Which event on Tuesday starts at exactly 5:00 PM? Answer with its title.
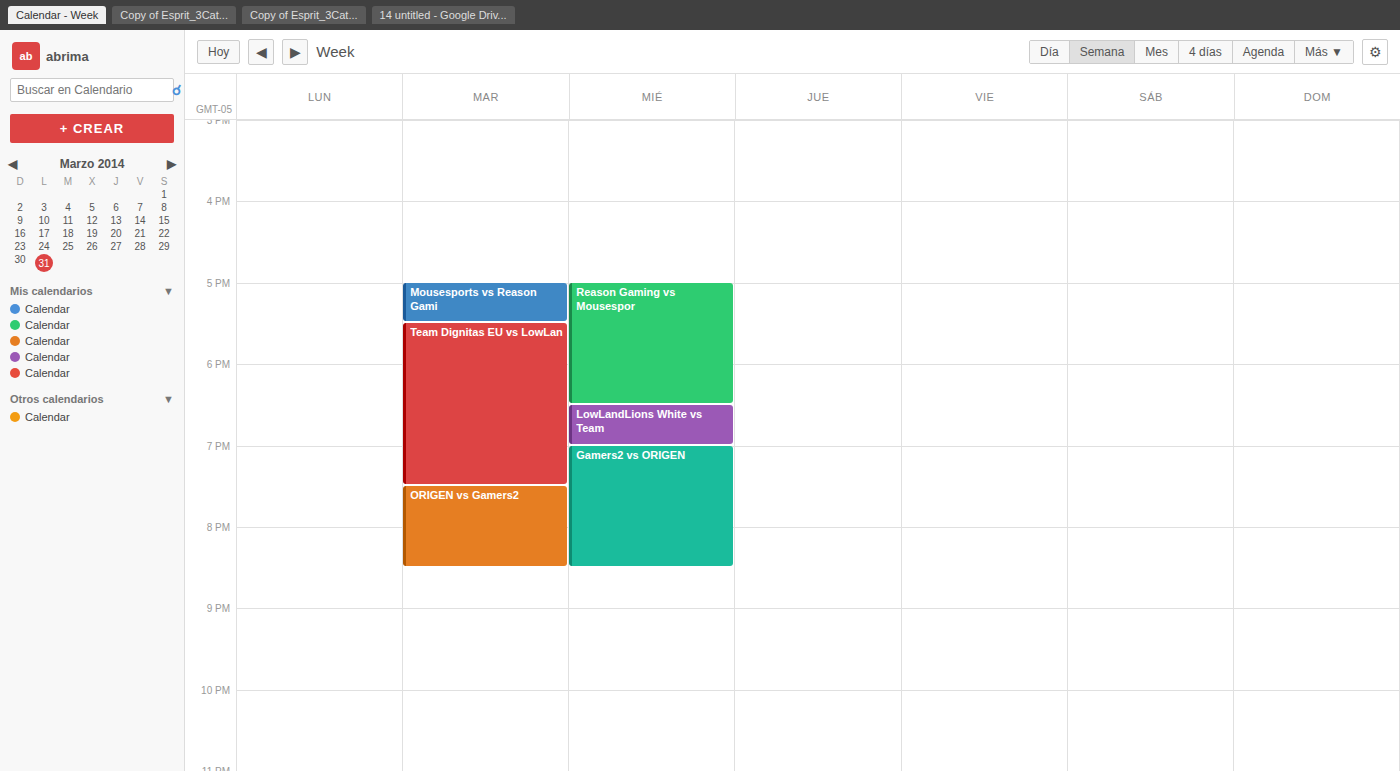
"Mousesports vs Reason Gami"